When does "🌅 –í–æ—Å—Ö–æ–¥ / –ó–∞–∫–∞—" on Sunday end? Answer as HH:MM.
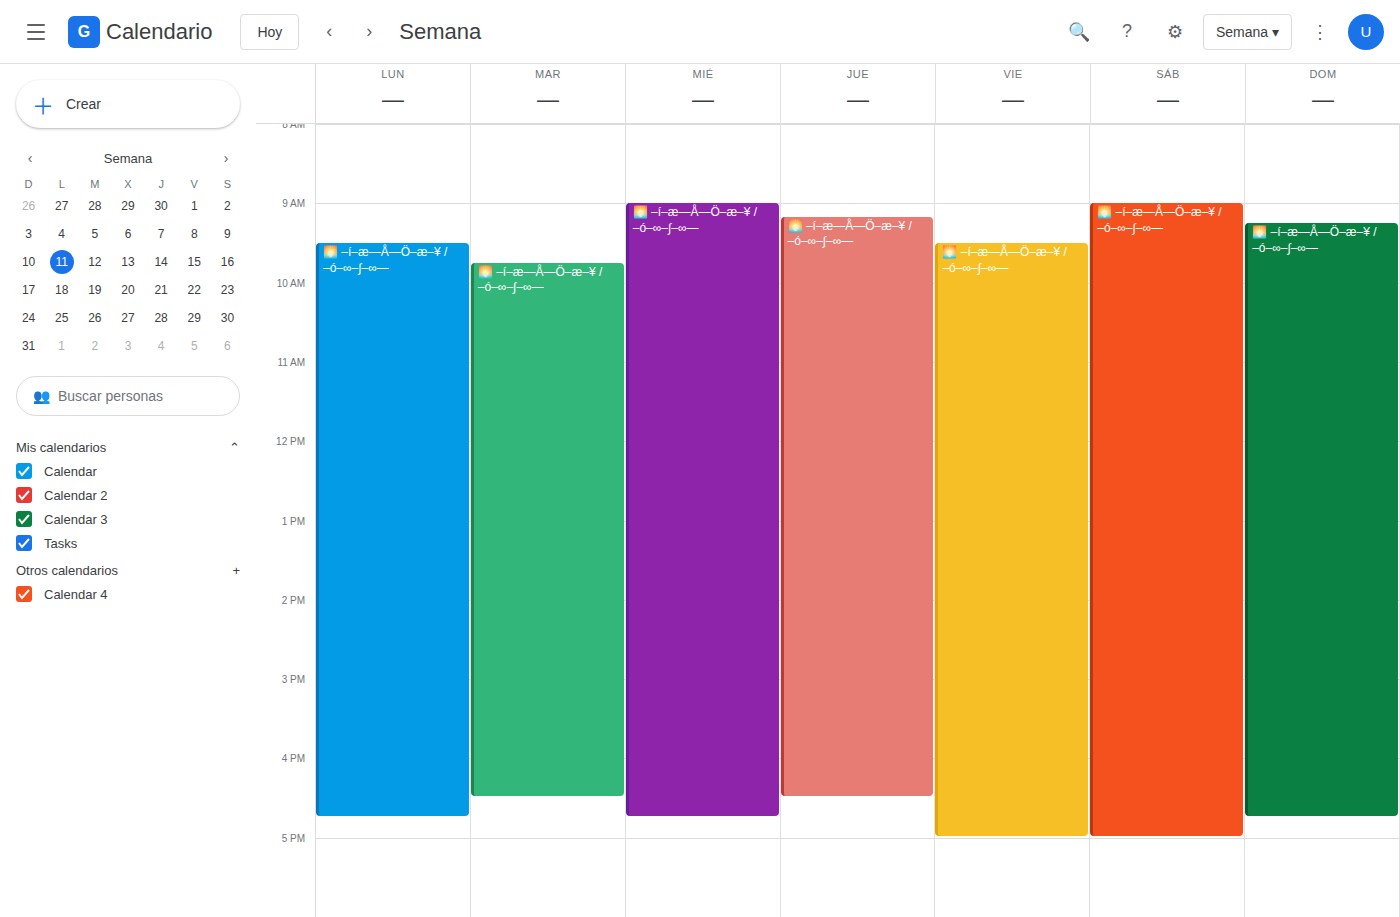
16:45